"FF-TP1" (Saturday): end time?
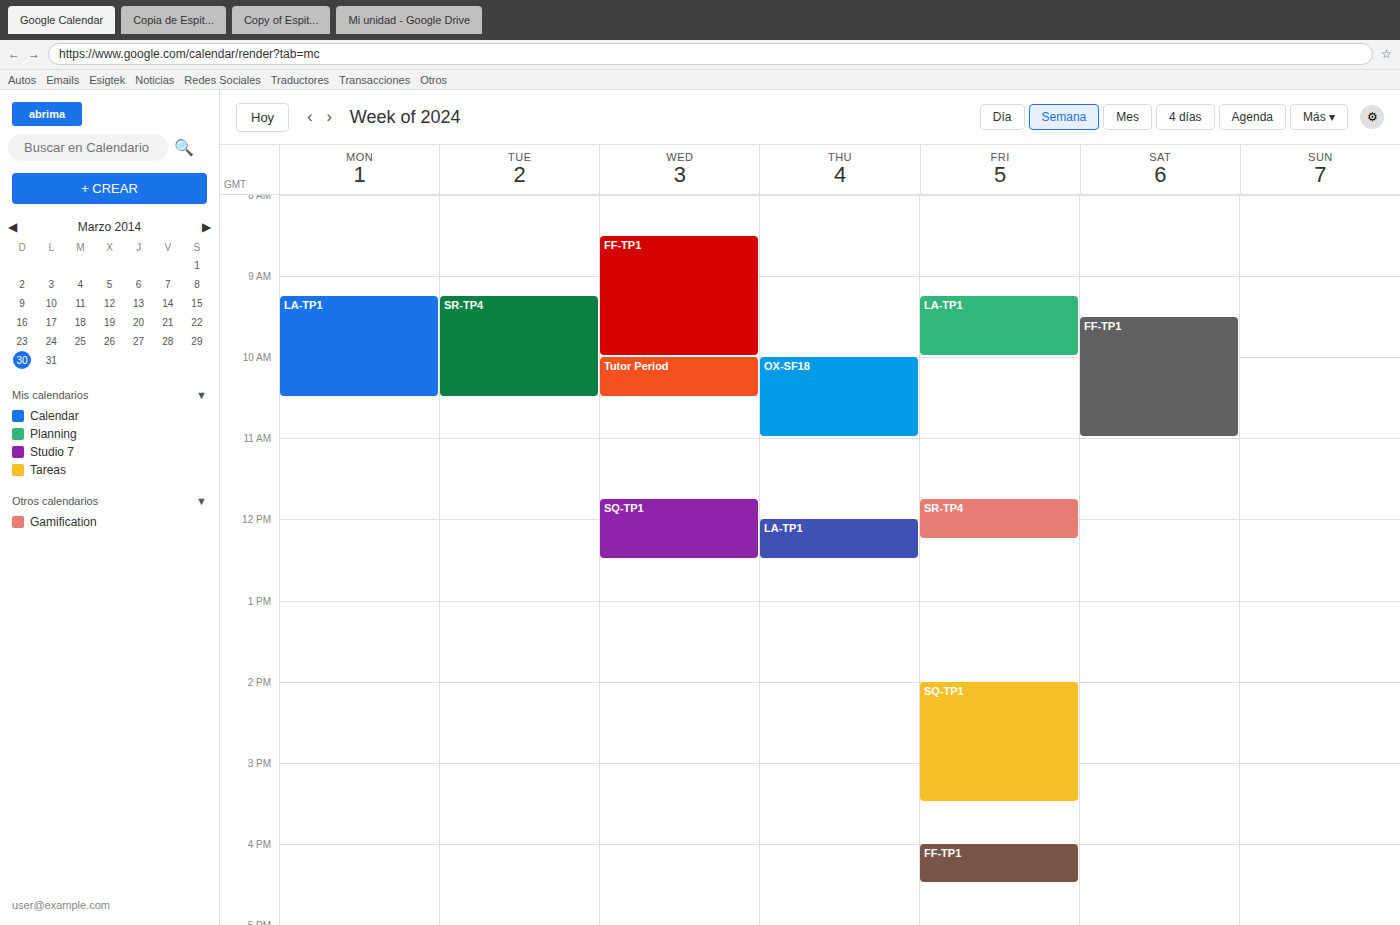
11:00 AM